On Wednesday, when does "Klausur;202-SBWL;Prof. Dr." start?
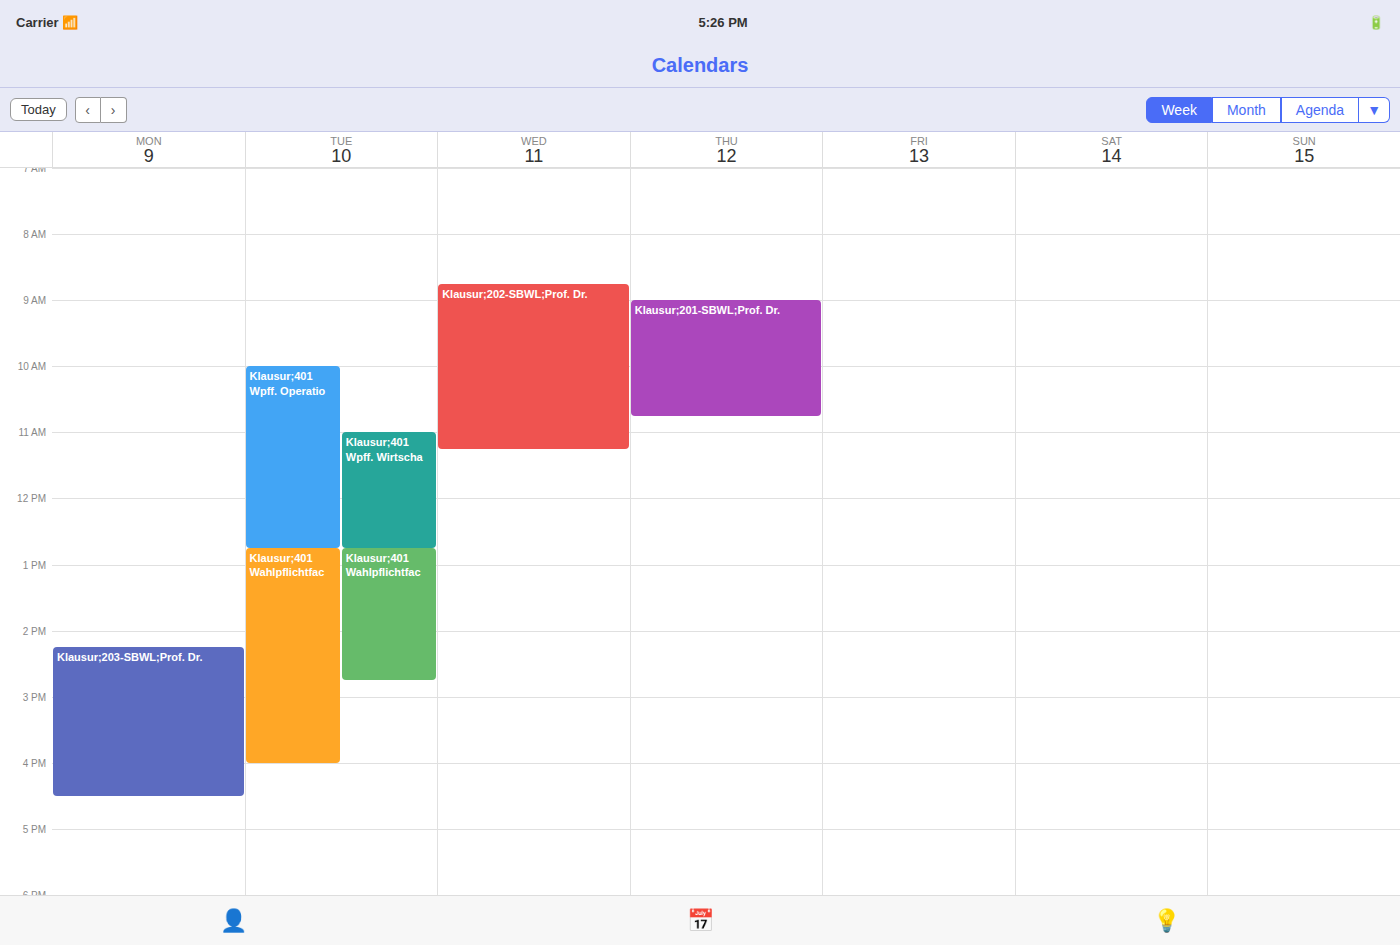
8:45 AM